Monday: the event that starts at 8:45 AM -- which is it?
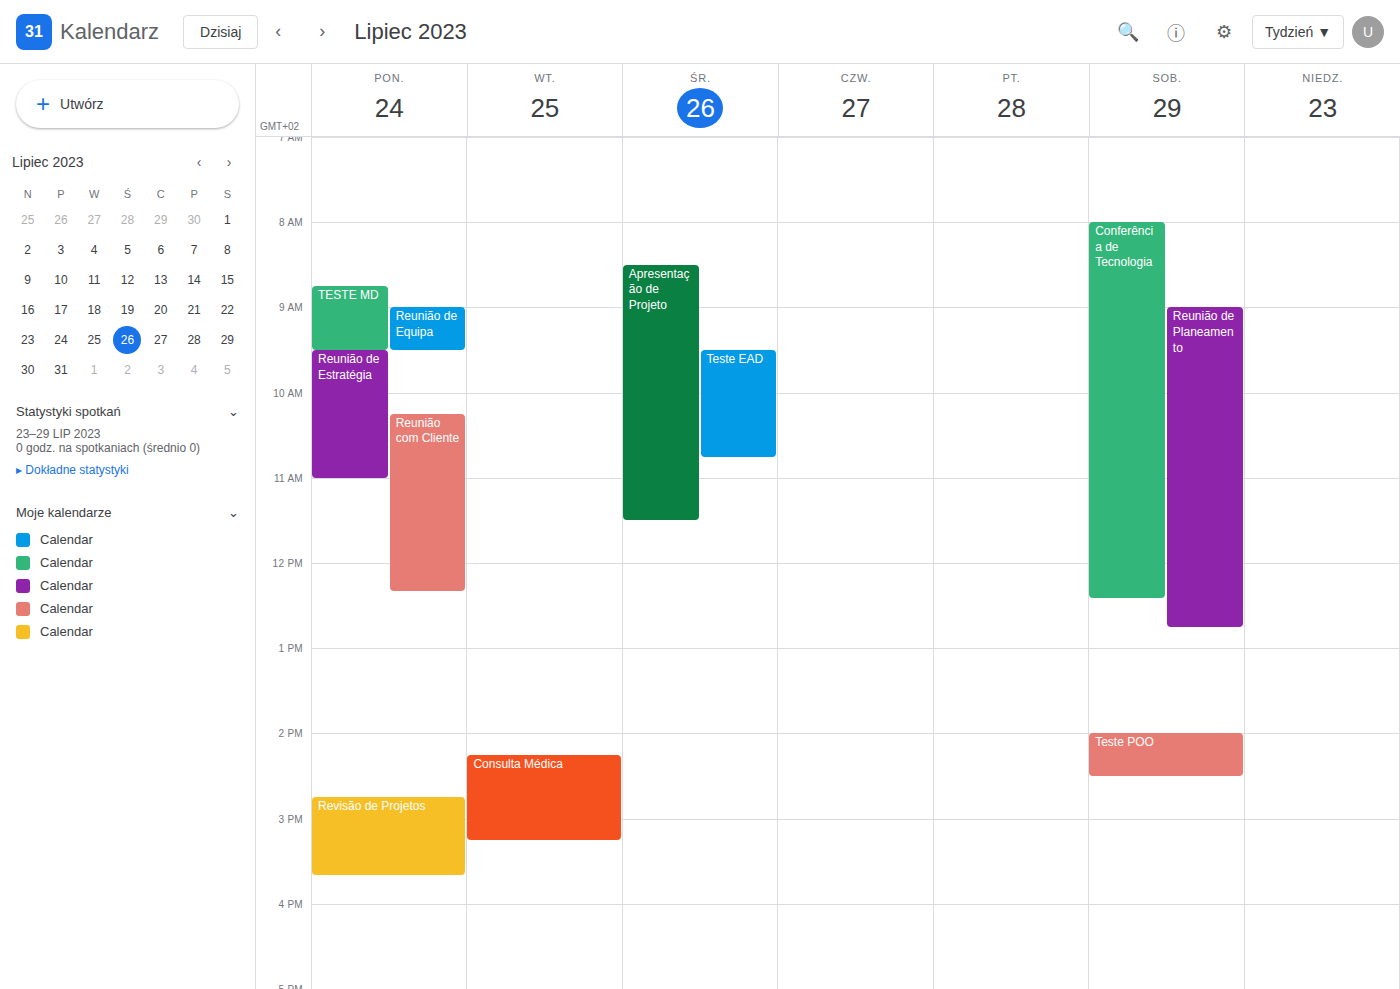
"TESTE MD"